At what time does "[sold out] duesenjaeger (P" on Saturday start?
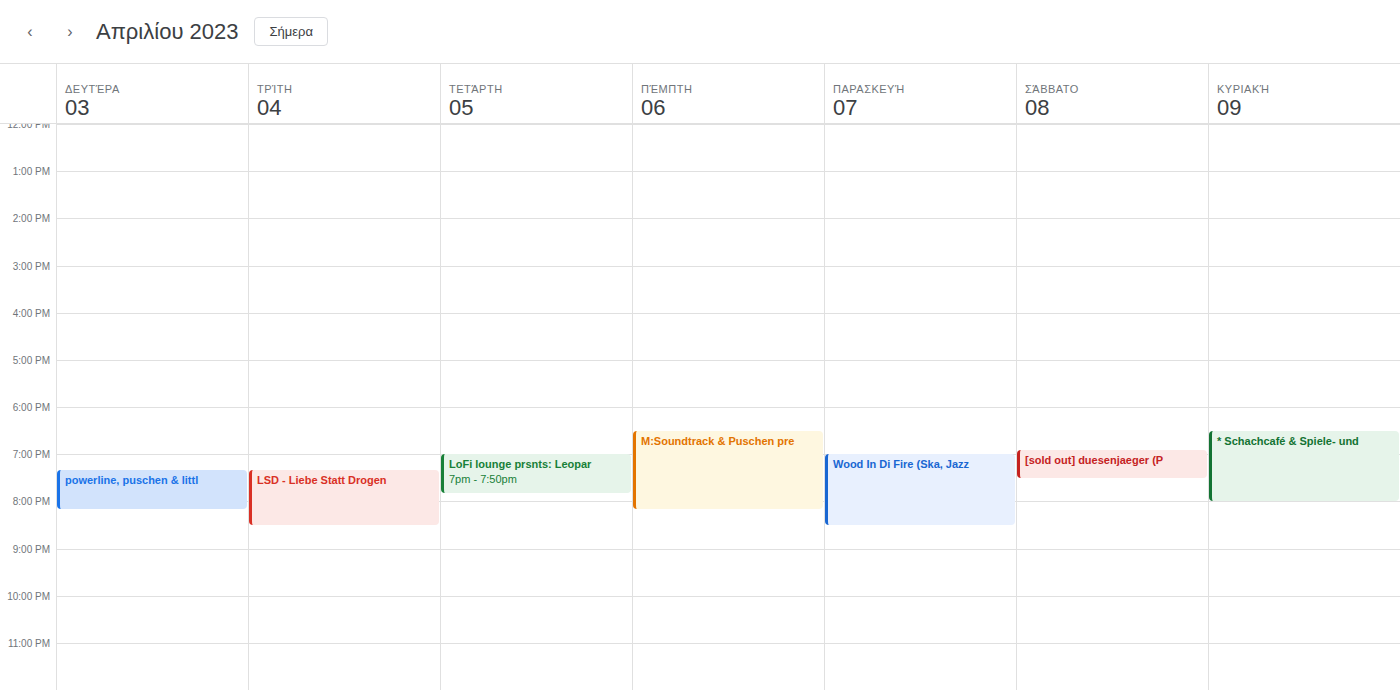
6:55 PM